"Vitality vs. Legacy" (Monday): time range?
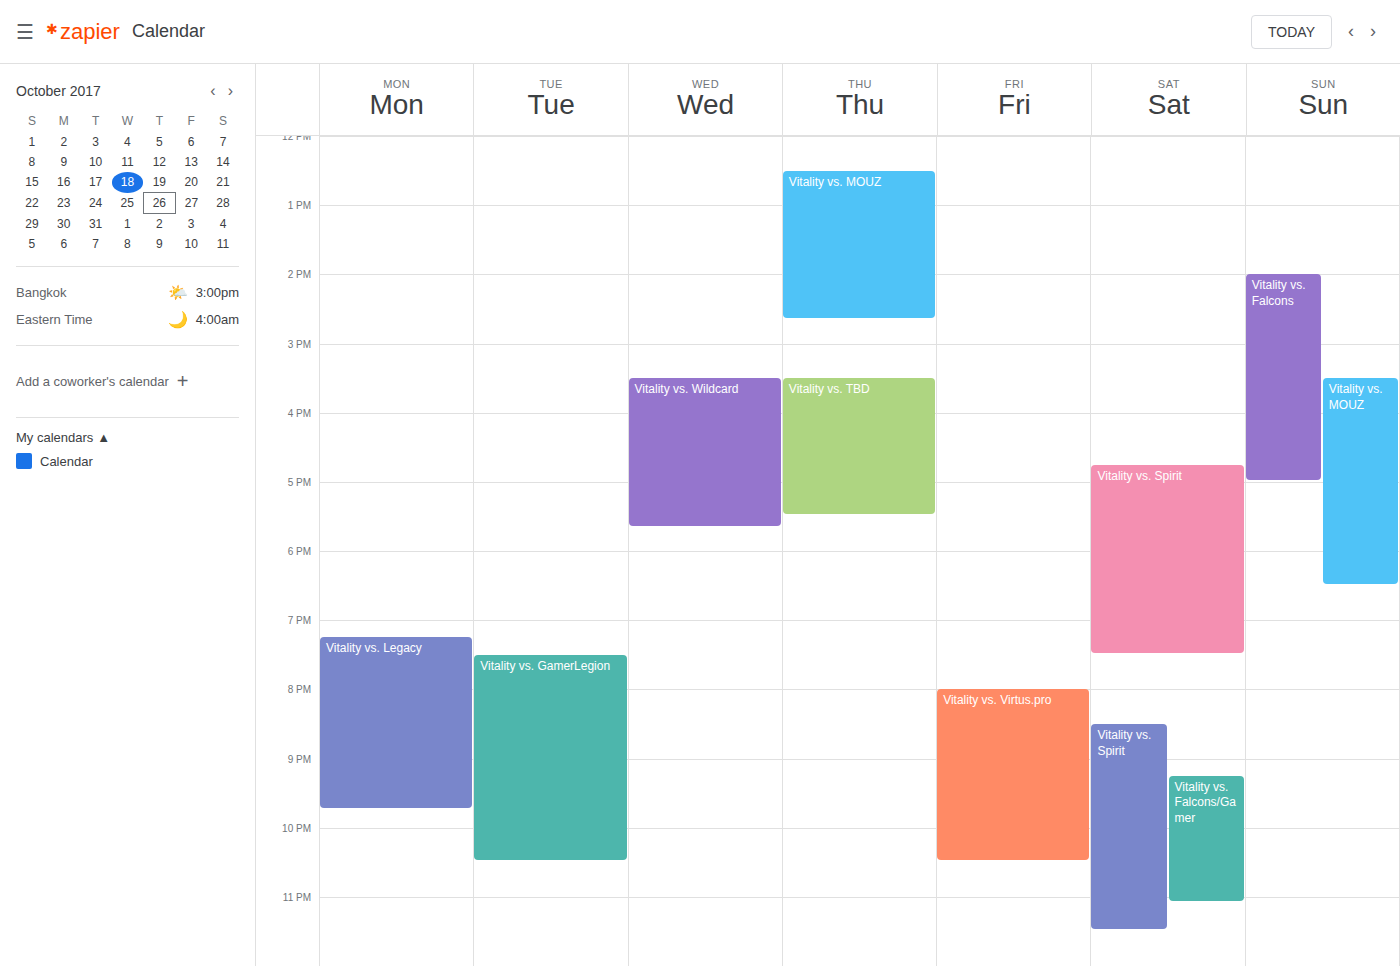
7:15 PM to 9:45 PM